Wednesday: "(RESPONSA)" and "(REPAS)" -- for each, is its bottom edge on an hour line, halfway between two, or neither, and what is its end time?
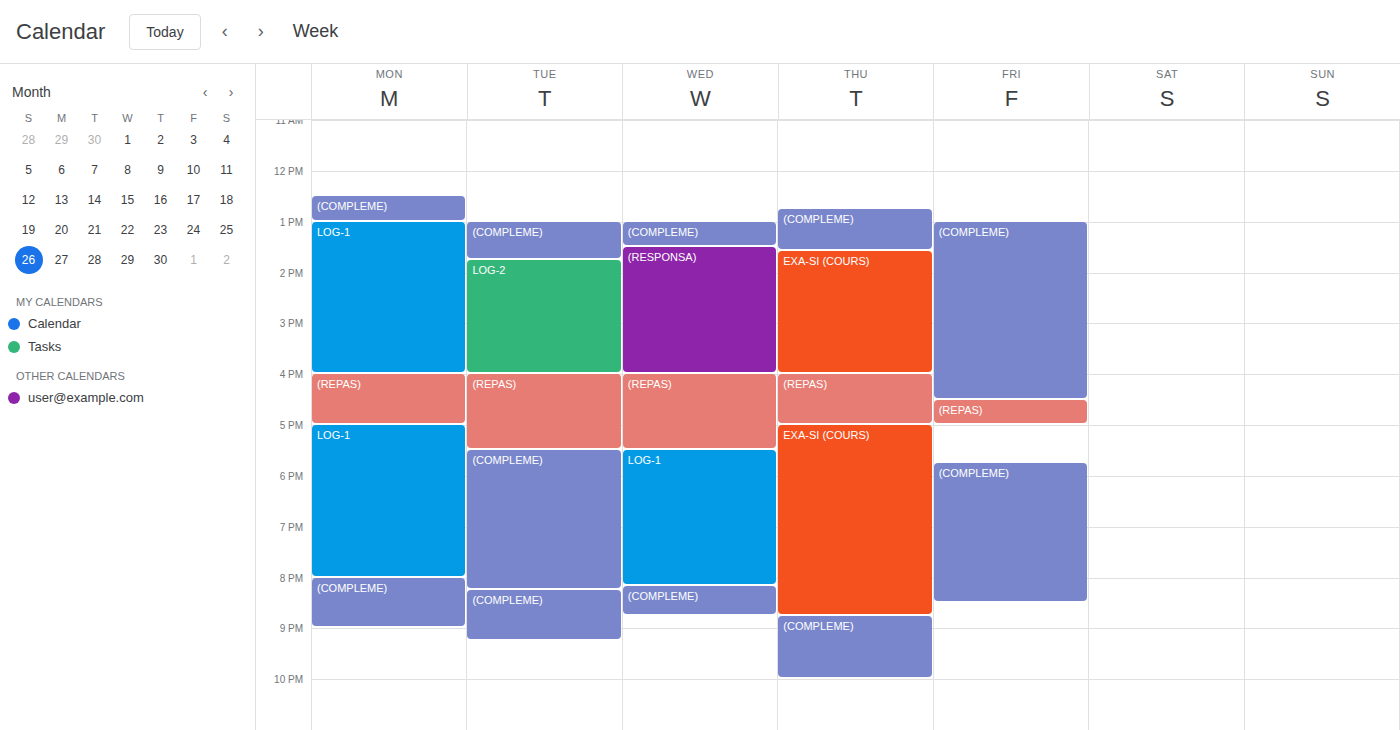
"(RESPONSA)": 4:00 PM, exactly on the 4 PM line. "(REPAS)": 5:30 PM, halfway between the 5 PM and 6 PM lines.